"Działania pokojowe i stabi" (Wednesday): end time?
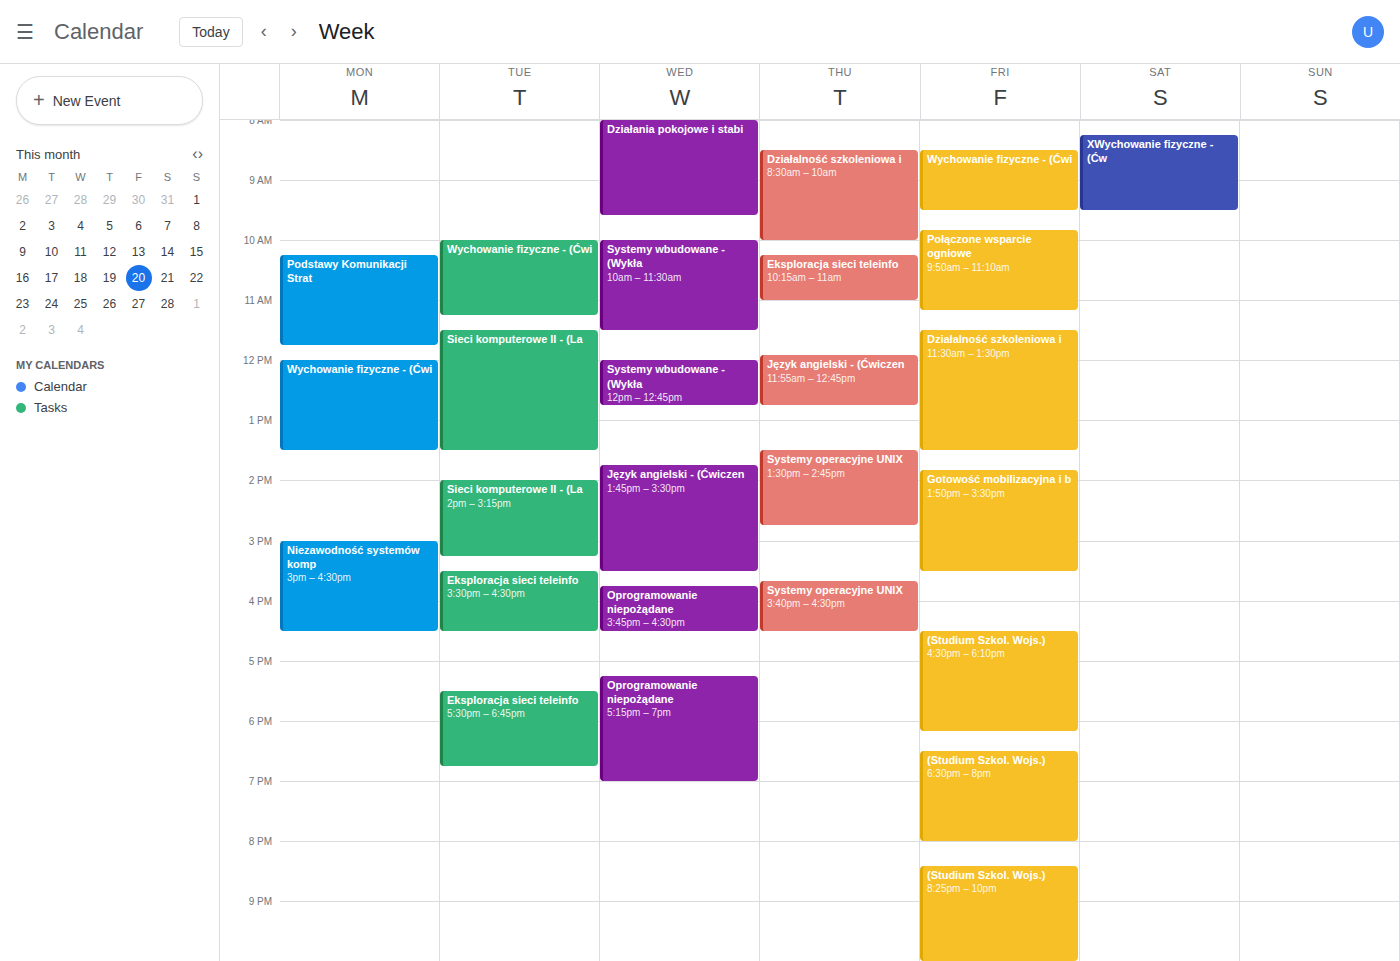
9:35 AM